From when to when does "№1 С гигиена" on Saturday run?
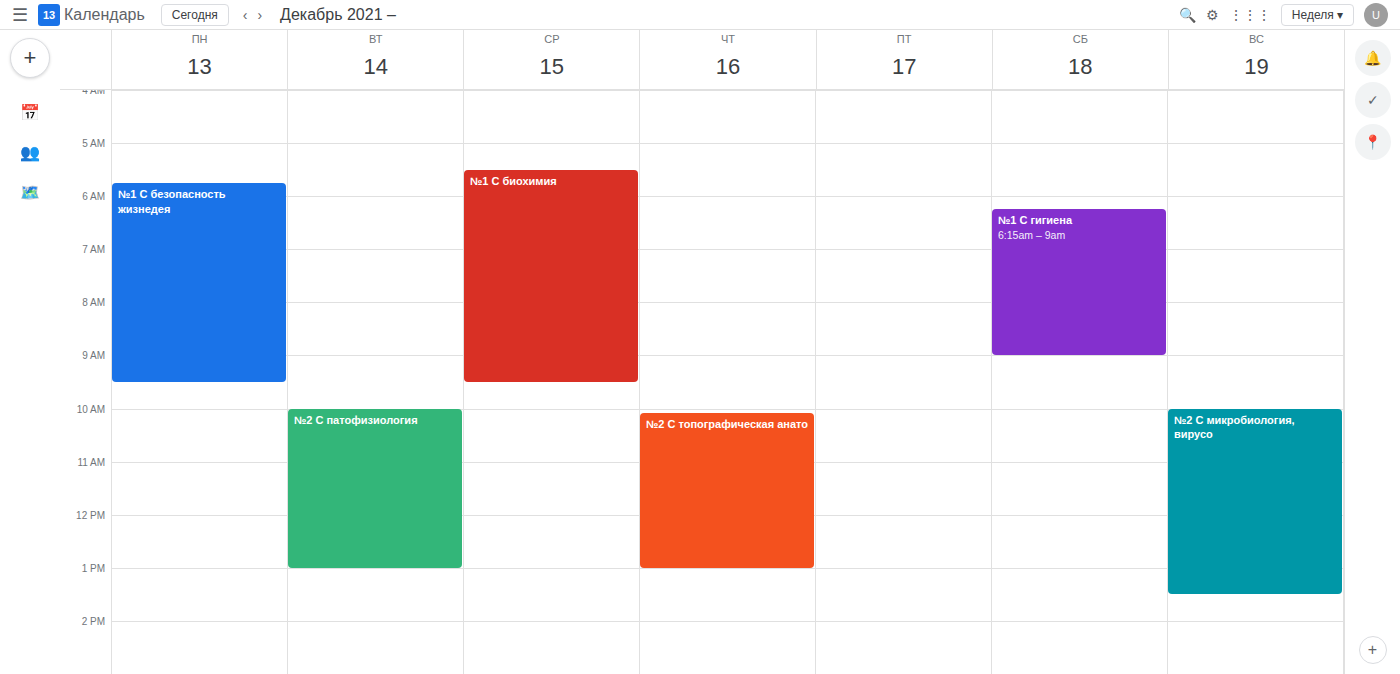
6:15 AM to 9:00 AM